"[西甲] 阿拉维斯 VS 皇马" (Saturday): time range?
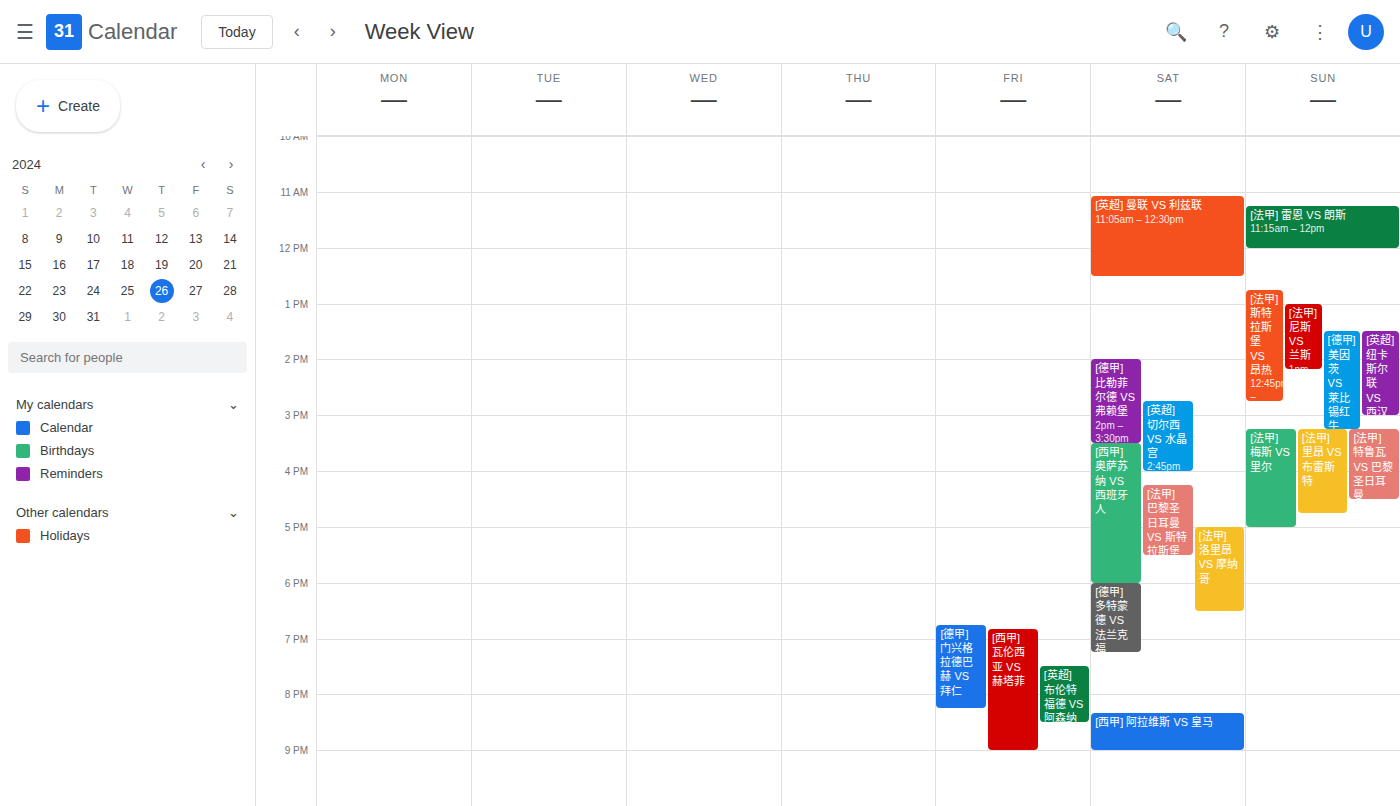
8:20 PM to 9:00 PM